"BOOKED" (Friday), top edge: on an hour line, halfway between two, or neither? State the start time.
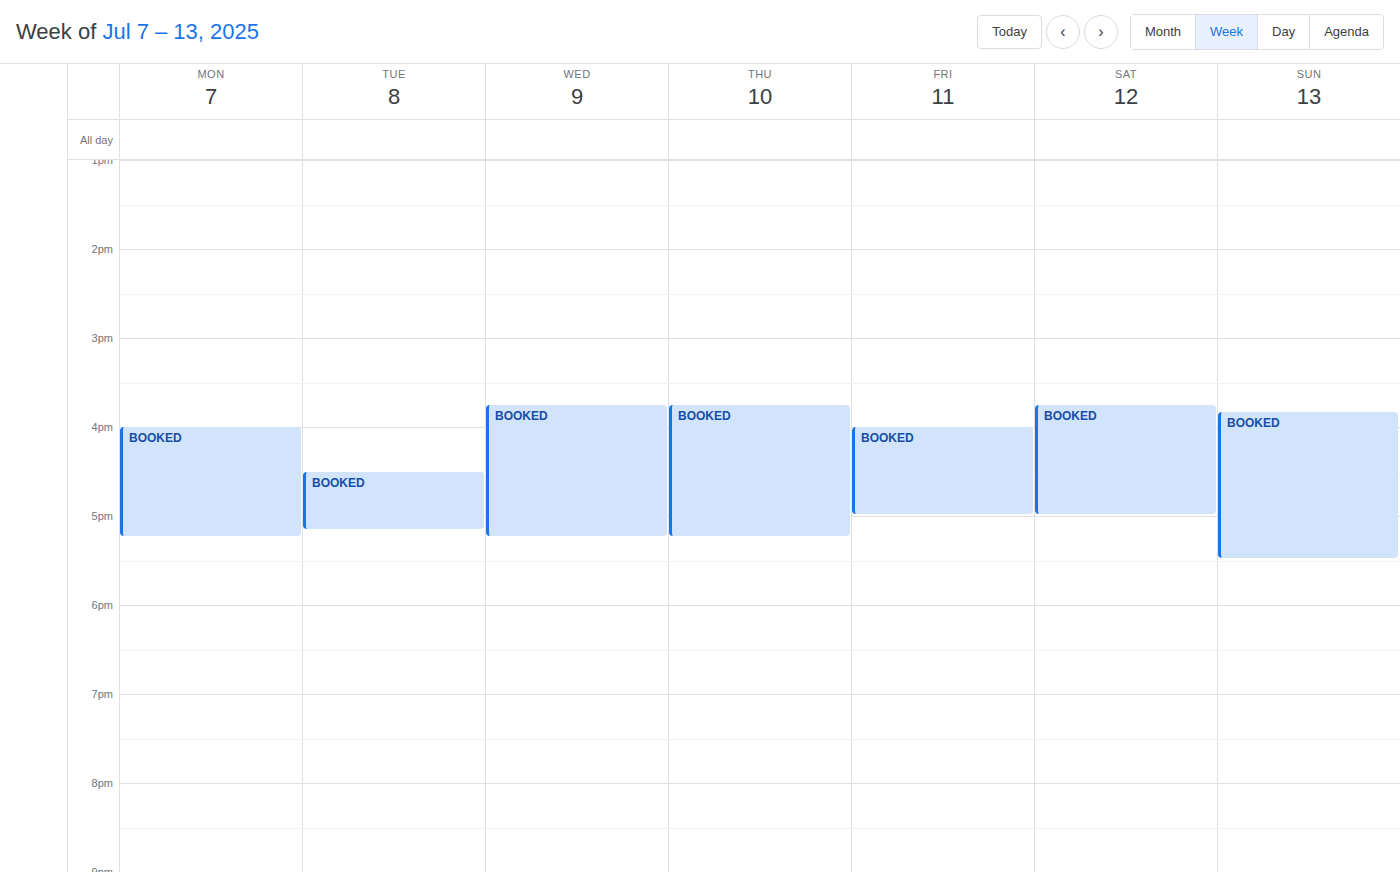
4:00 PM -- exactly on the 4 PM line.